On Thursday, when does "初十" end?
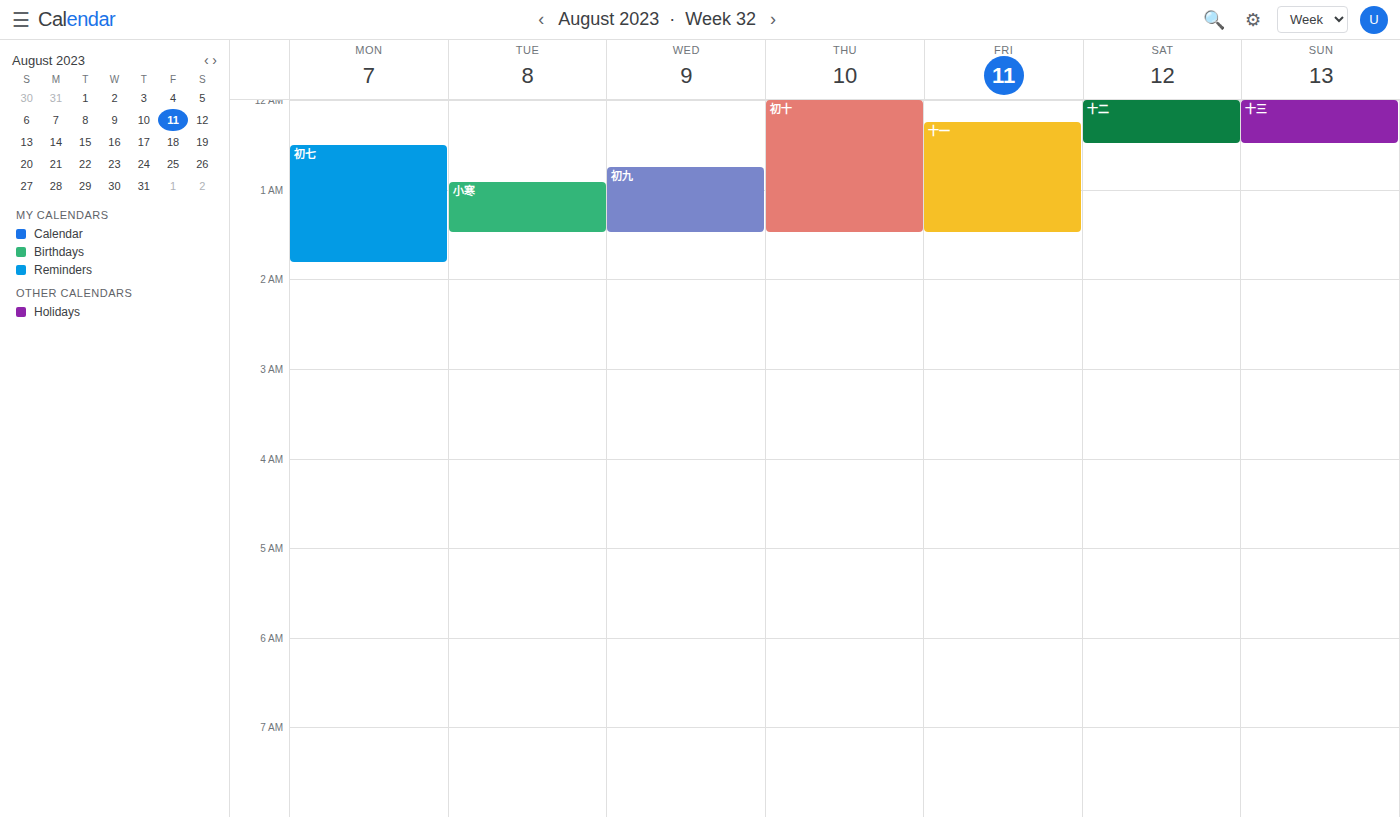
1:30 AM